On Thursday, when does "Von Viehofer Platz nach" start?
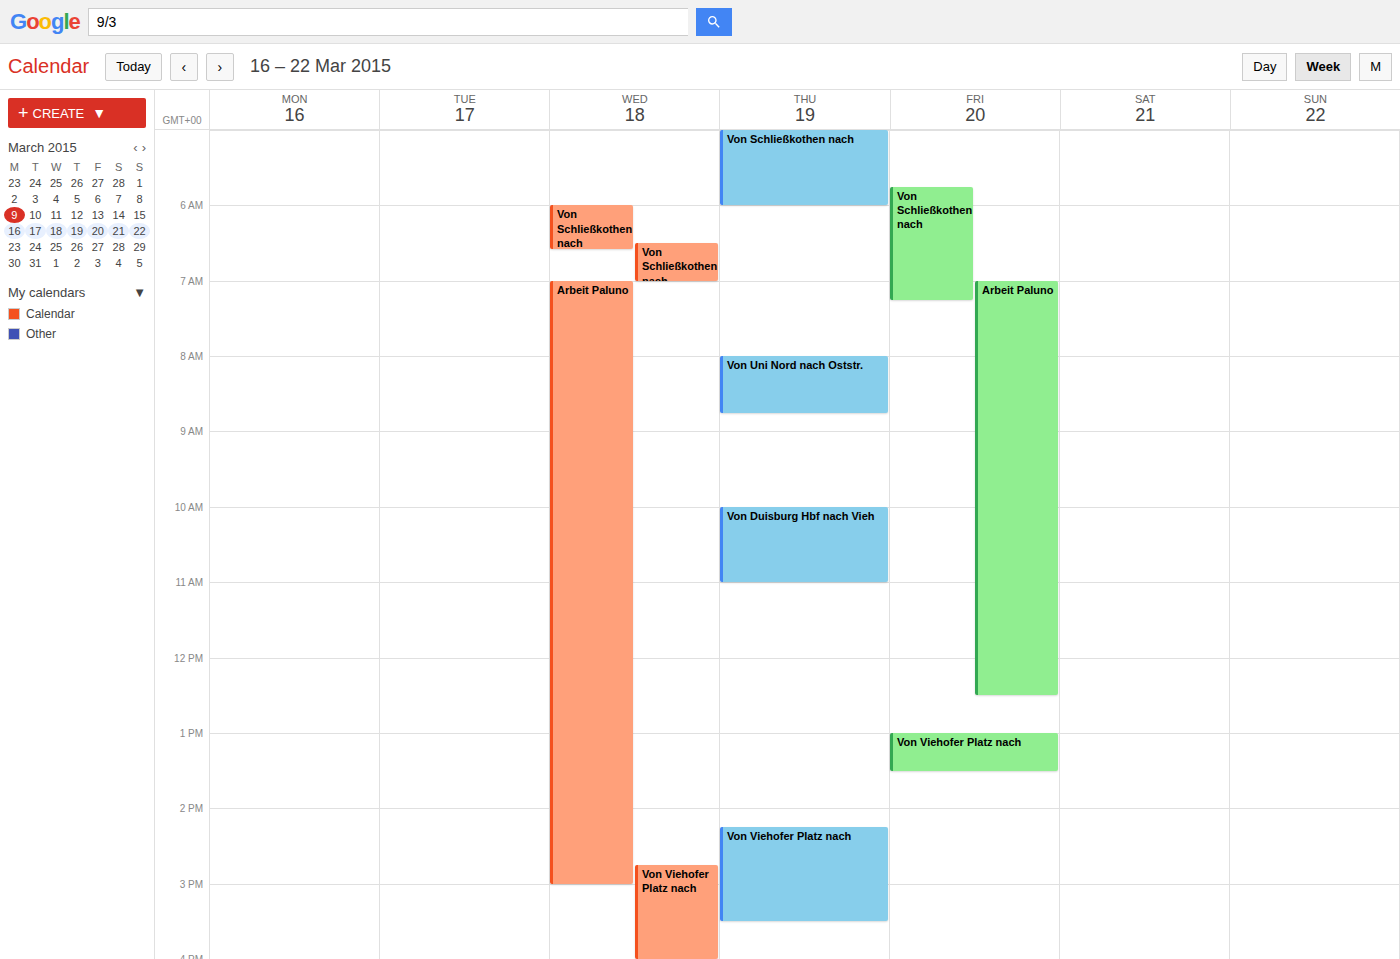
2:15 PM